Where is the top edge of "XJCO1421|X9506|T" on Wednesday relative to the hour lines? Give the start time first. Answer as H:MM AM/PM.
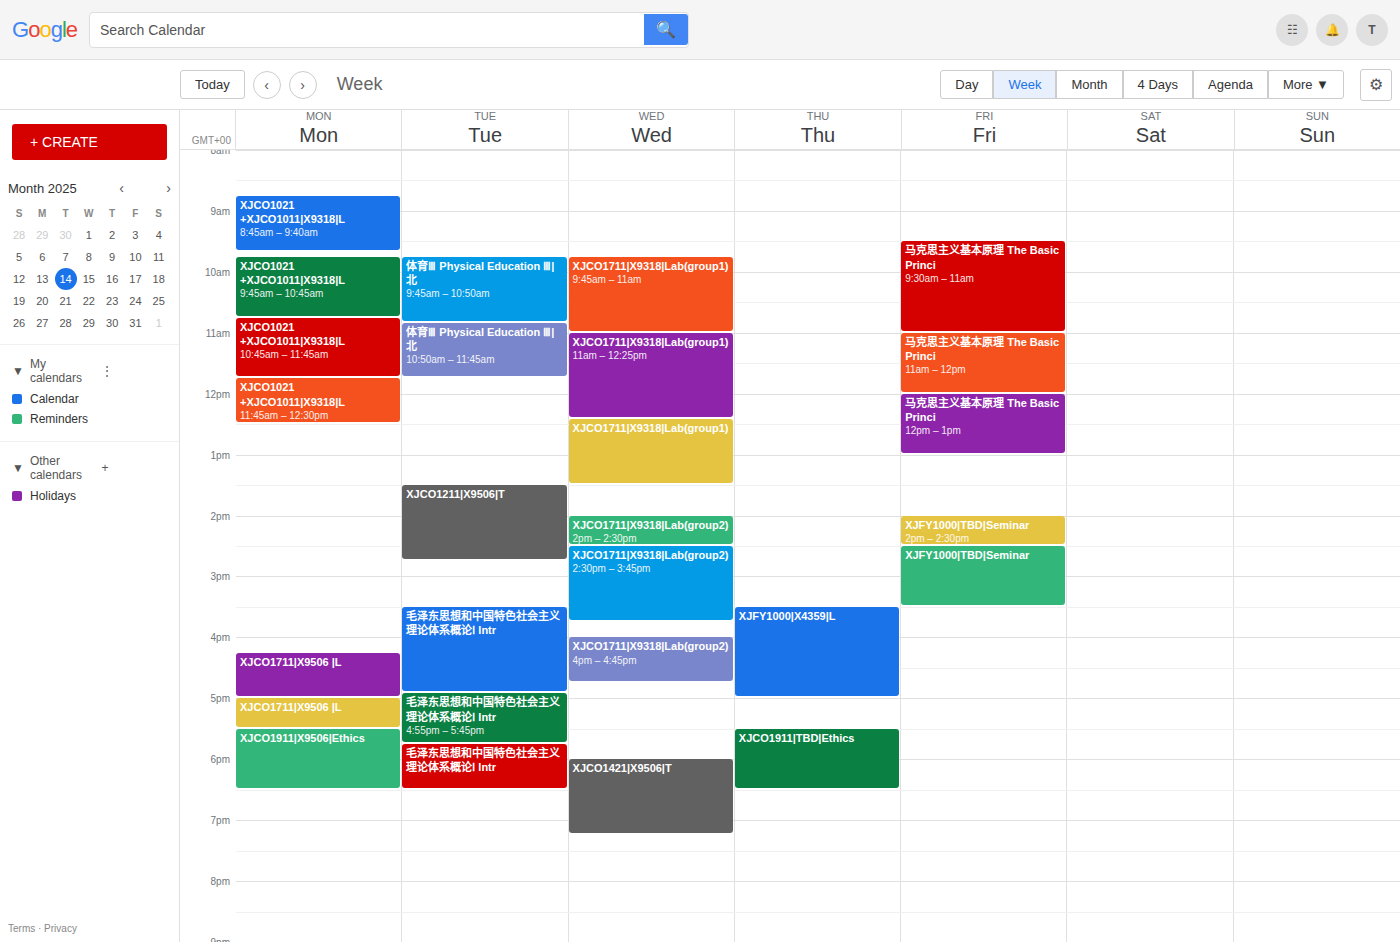
6:00 PM -- exactly on the 6 PM line.